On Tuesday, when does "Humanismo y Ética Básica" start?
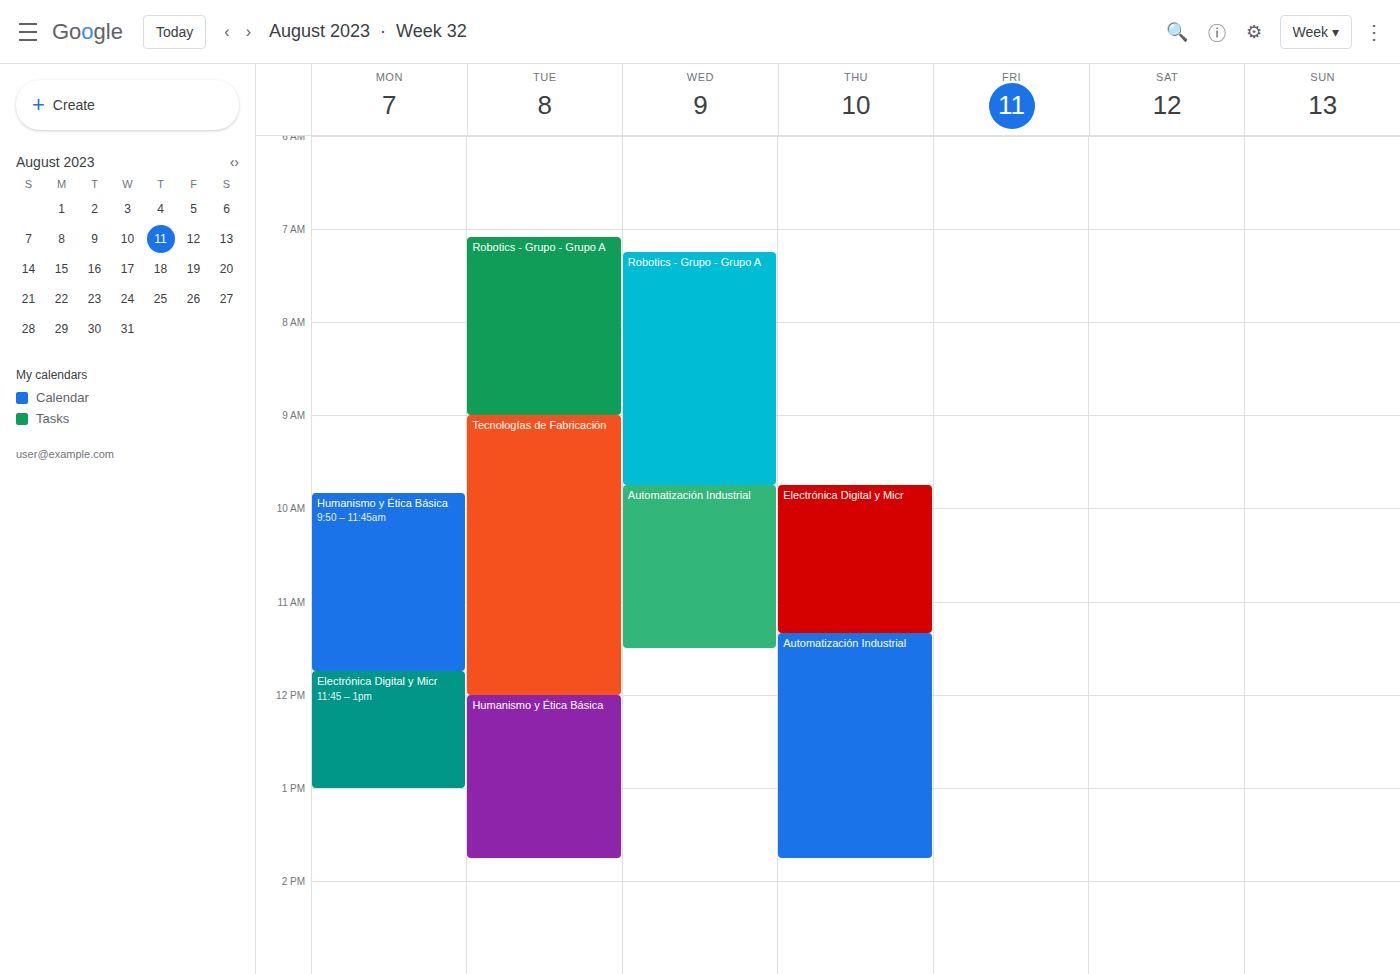
12:00 PM